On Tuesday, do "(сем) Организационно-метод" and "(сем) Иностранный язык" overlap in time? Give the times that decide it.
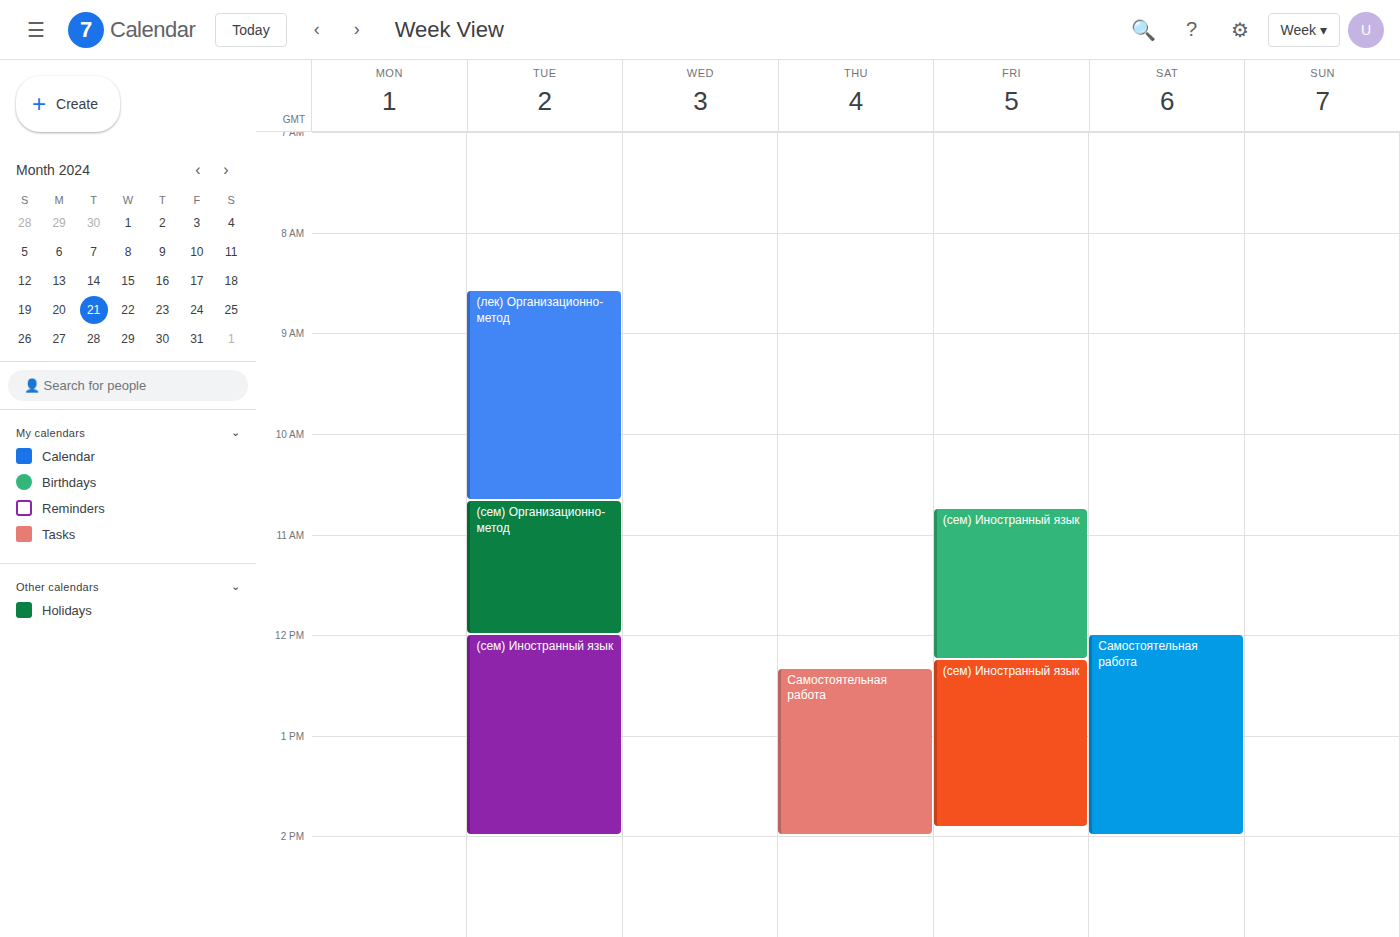
"(сем) Организационно-метод" ends at 12:00 PM, exactly when "(сем) Иностранный язык" starts -- they touch but do not overlap.